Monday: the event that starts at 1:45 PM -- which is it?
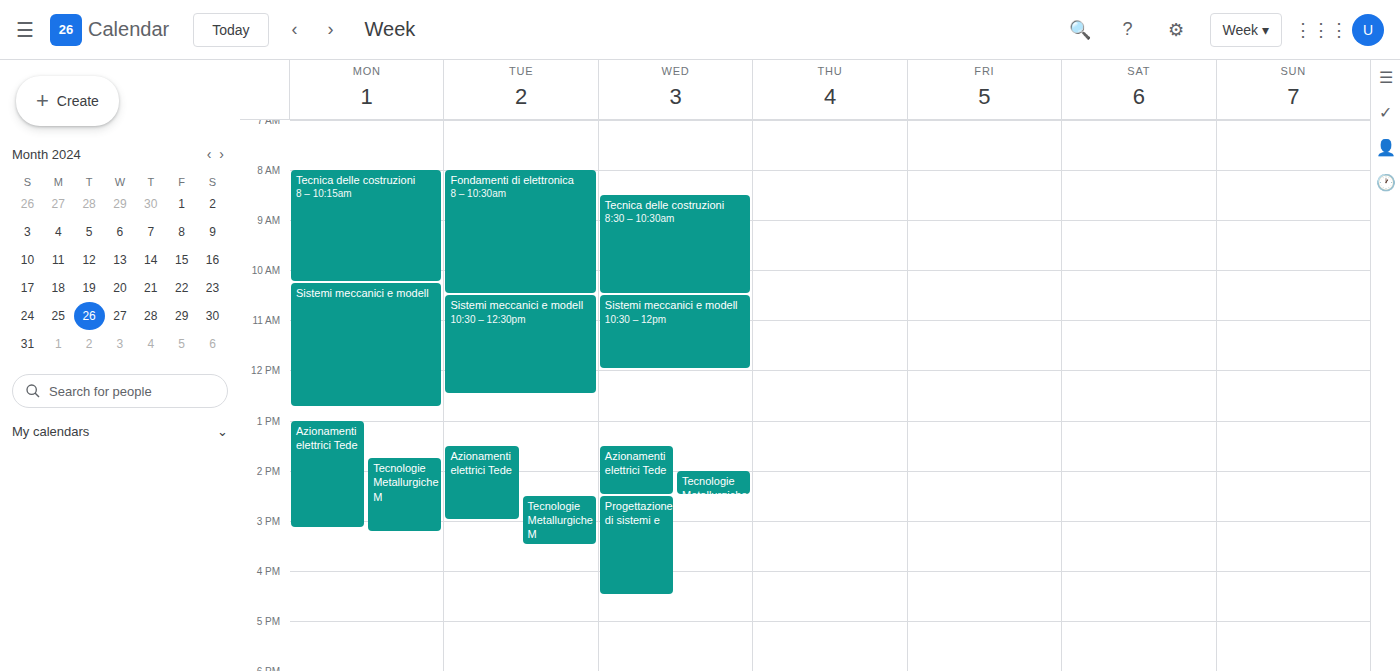
"Tecnologie Metallurgiche M"